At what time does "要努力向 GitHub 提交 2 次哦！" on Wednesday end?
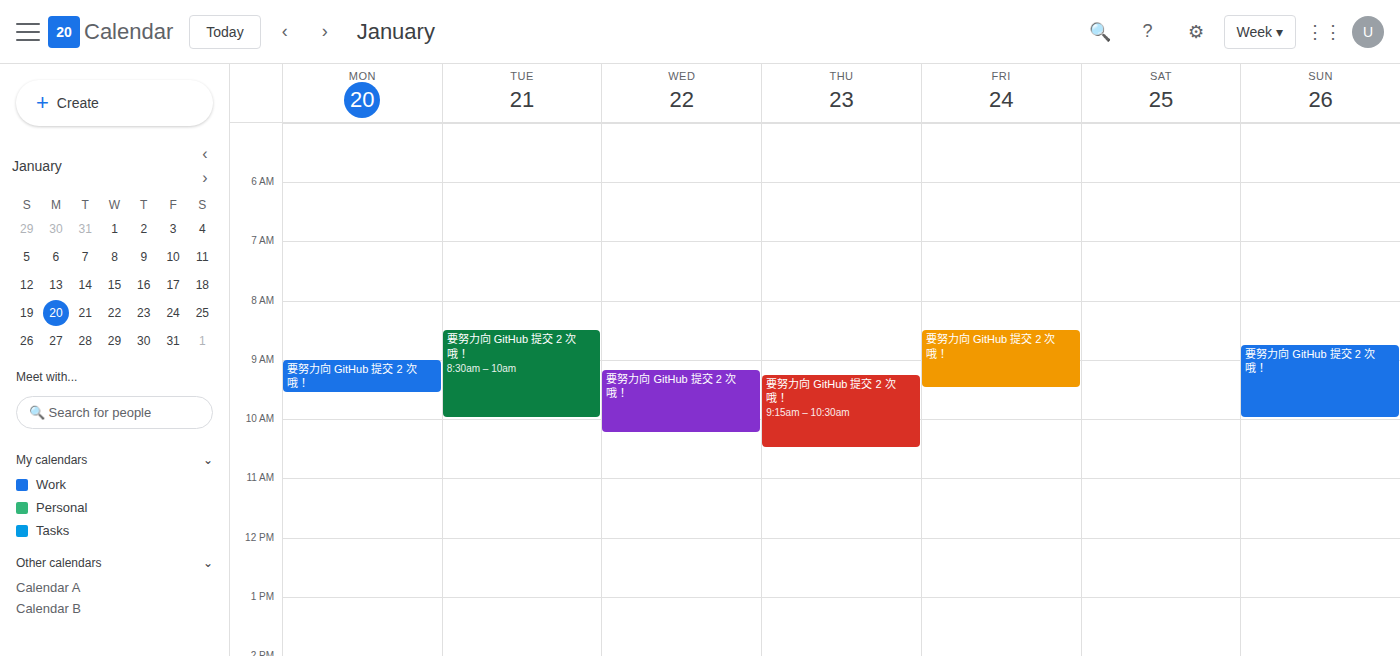
10:15